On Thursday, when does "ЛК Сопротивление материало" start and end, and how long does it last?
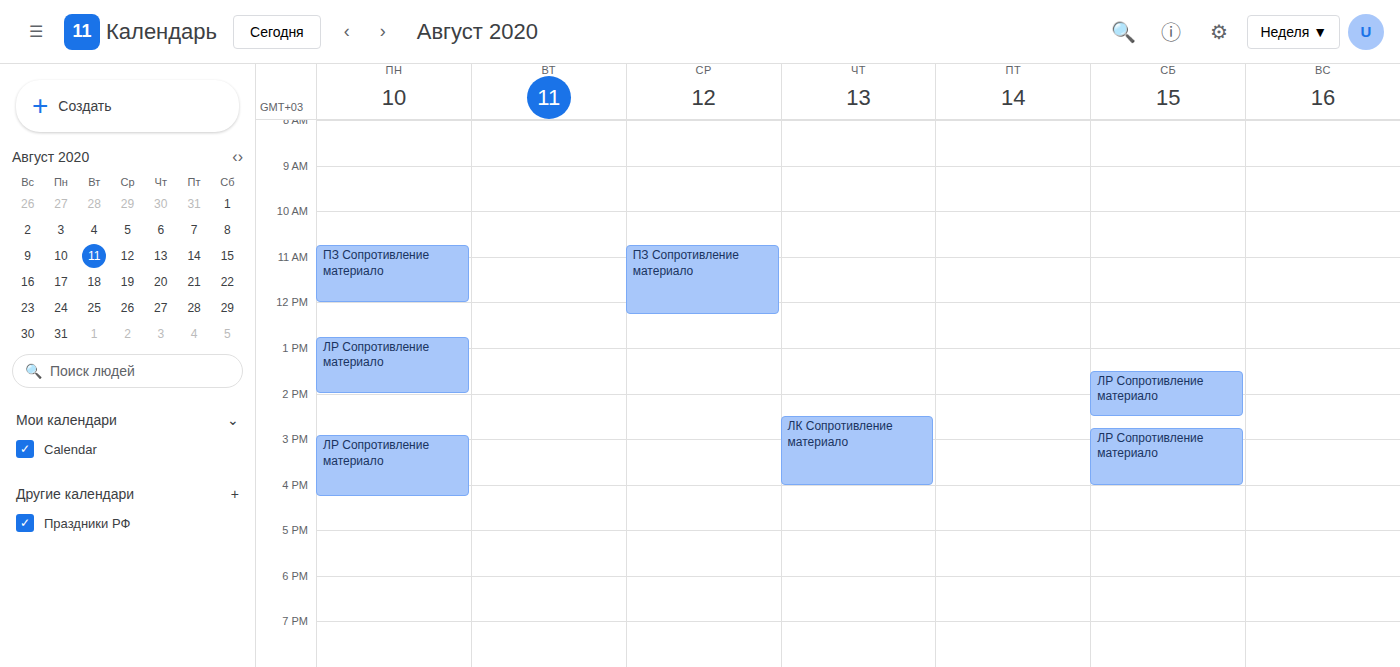
2:30 PM to 4:00 PM, 1 hour 30 minutes